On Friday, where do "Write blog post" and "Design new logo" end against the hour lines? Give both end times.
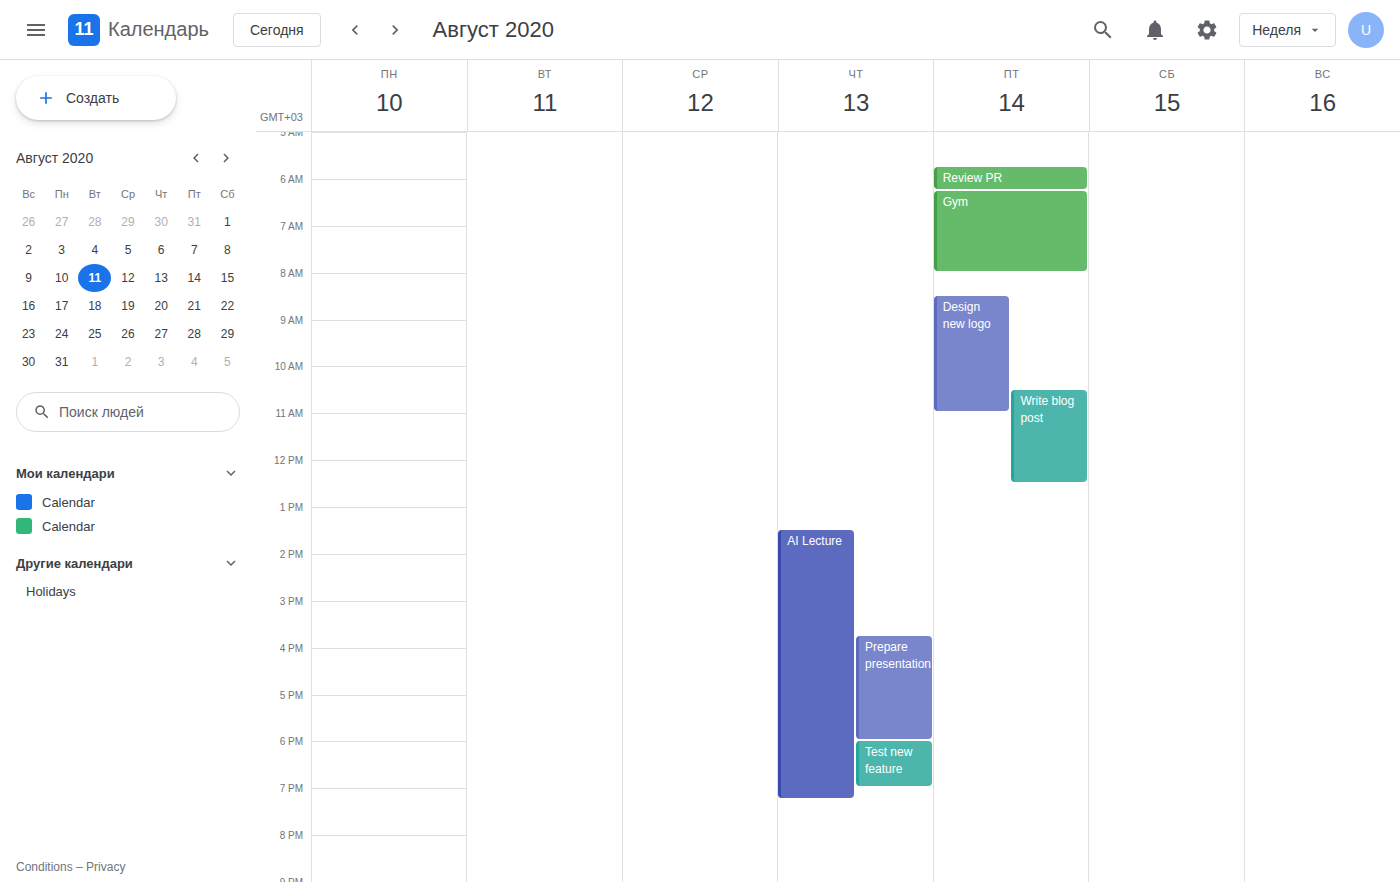
"Write blog post": 12:30 PM, halfway between the 12 PM and 1 PM lines. "Design new logo": 11:00 AM, exactly on the 11 AM line.